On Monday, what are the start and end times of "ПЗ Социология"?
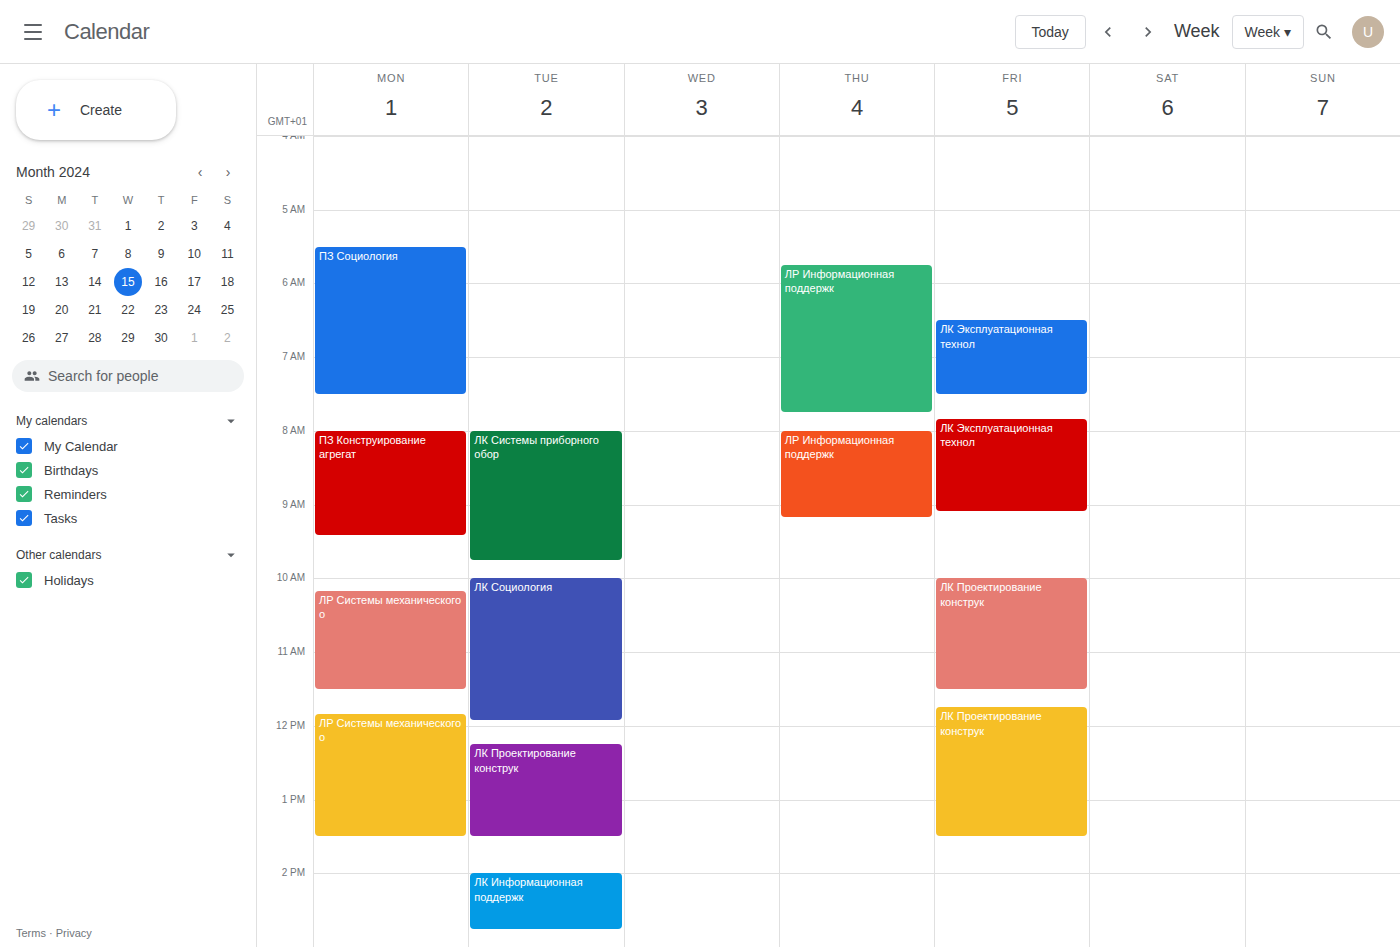
5:30 AM to 7:30 AM